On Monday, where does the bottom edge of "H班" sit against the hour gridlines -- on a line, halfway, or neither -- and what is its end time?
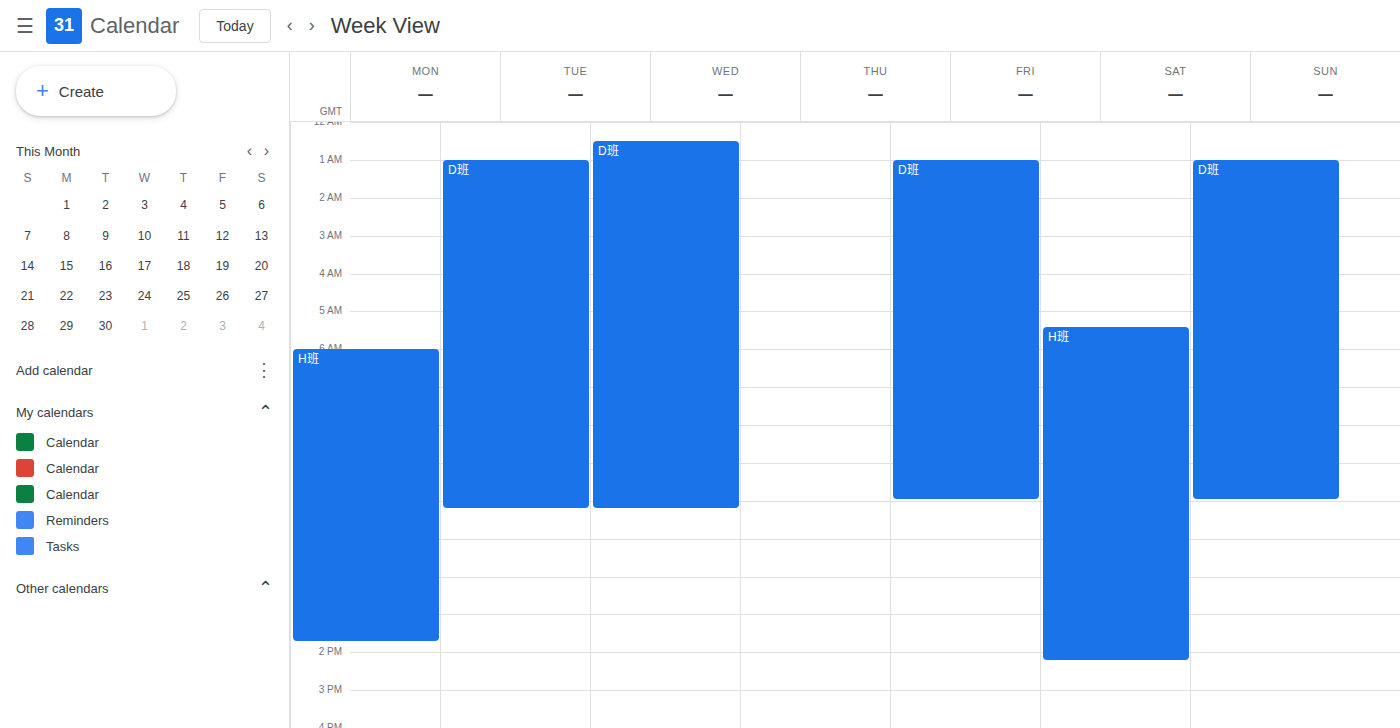
1:45 PM -- neither: three quarters of the way from the 1 PM line to the 2 PM line.